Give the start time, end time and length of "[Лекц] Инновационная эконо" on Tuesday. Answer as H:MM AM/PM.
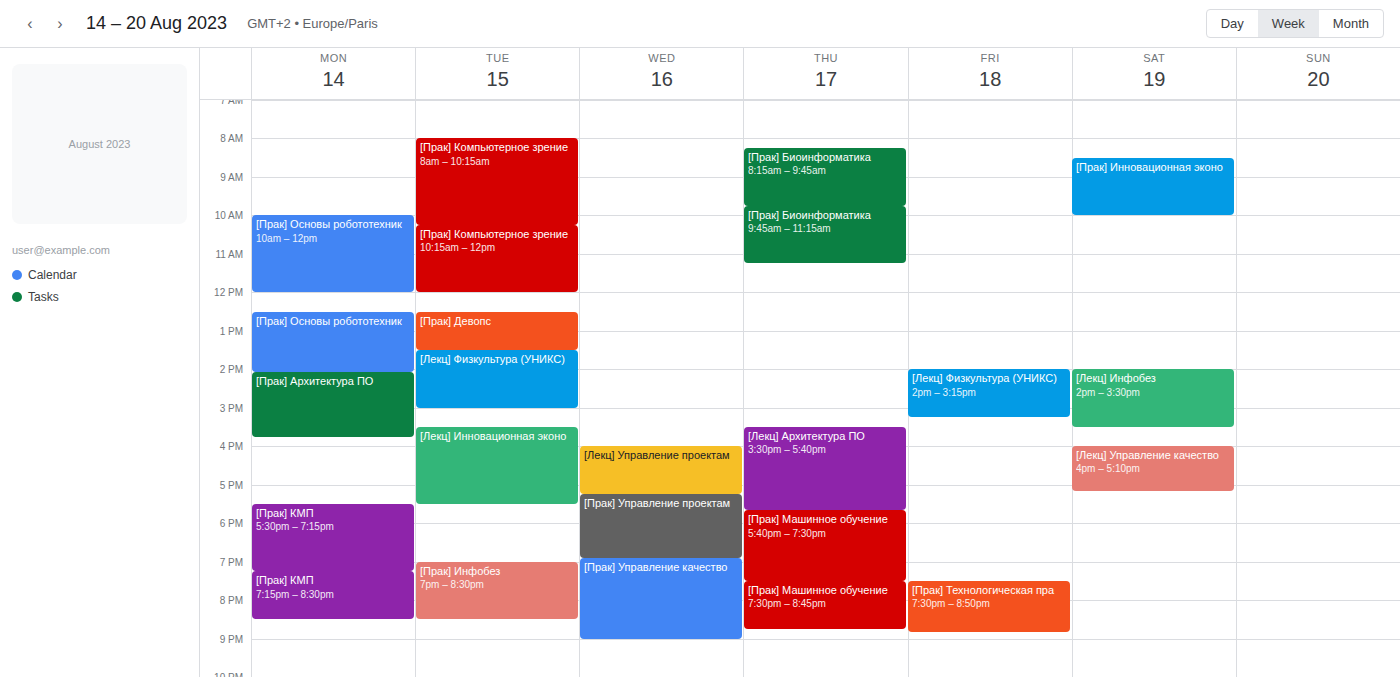
3:30 PM to 5:30 PM, 2 hours